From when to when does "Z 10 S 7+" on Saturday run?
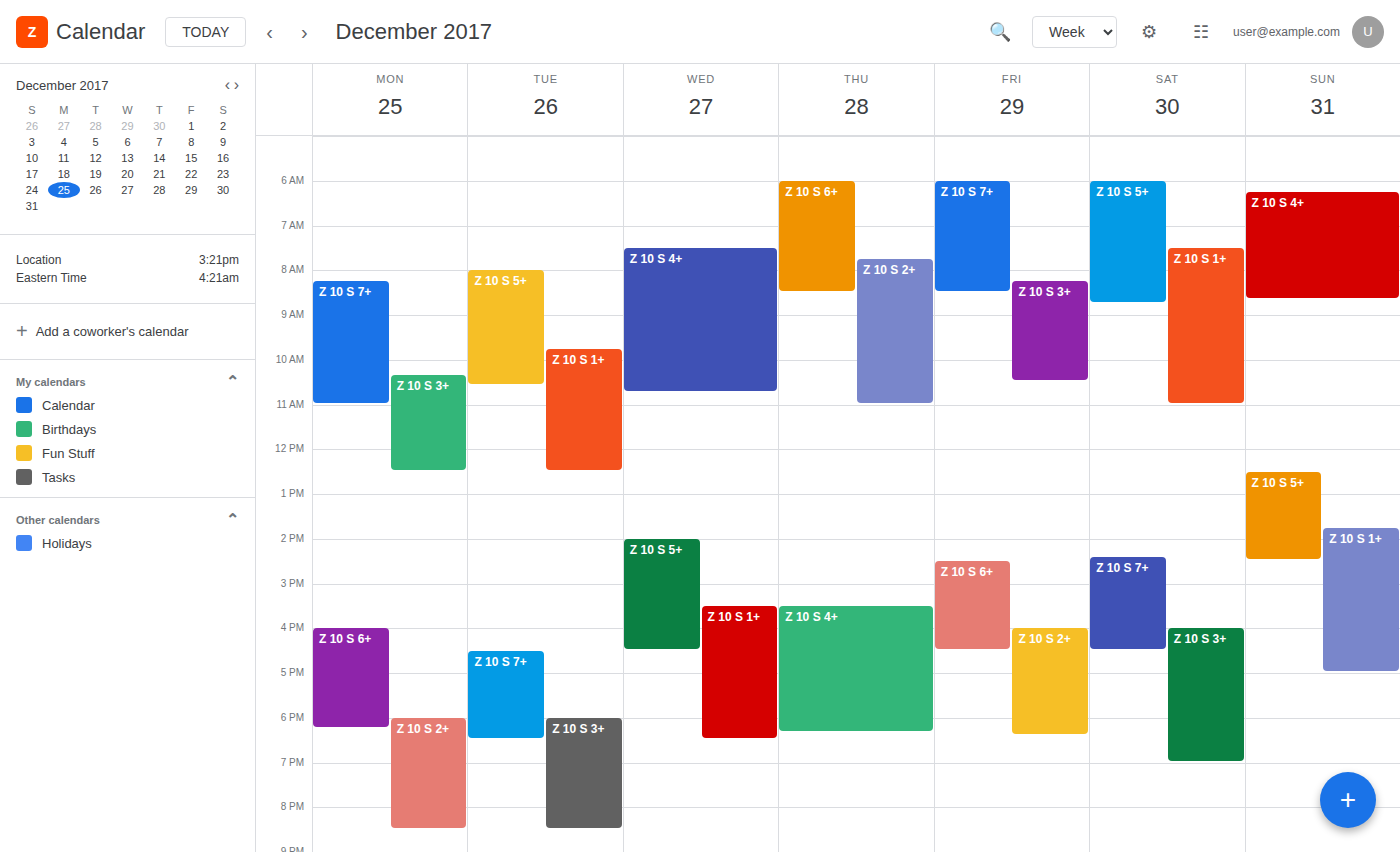
2:25 PM to 4:30 PM